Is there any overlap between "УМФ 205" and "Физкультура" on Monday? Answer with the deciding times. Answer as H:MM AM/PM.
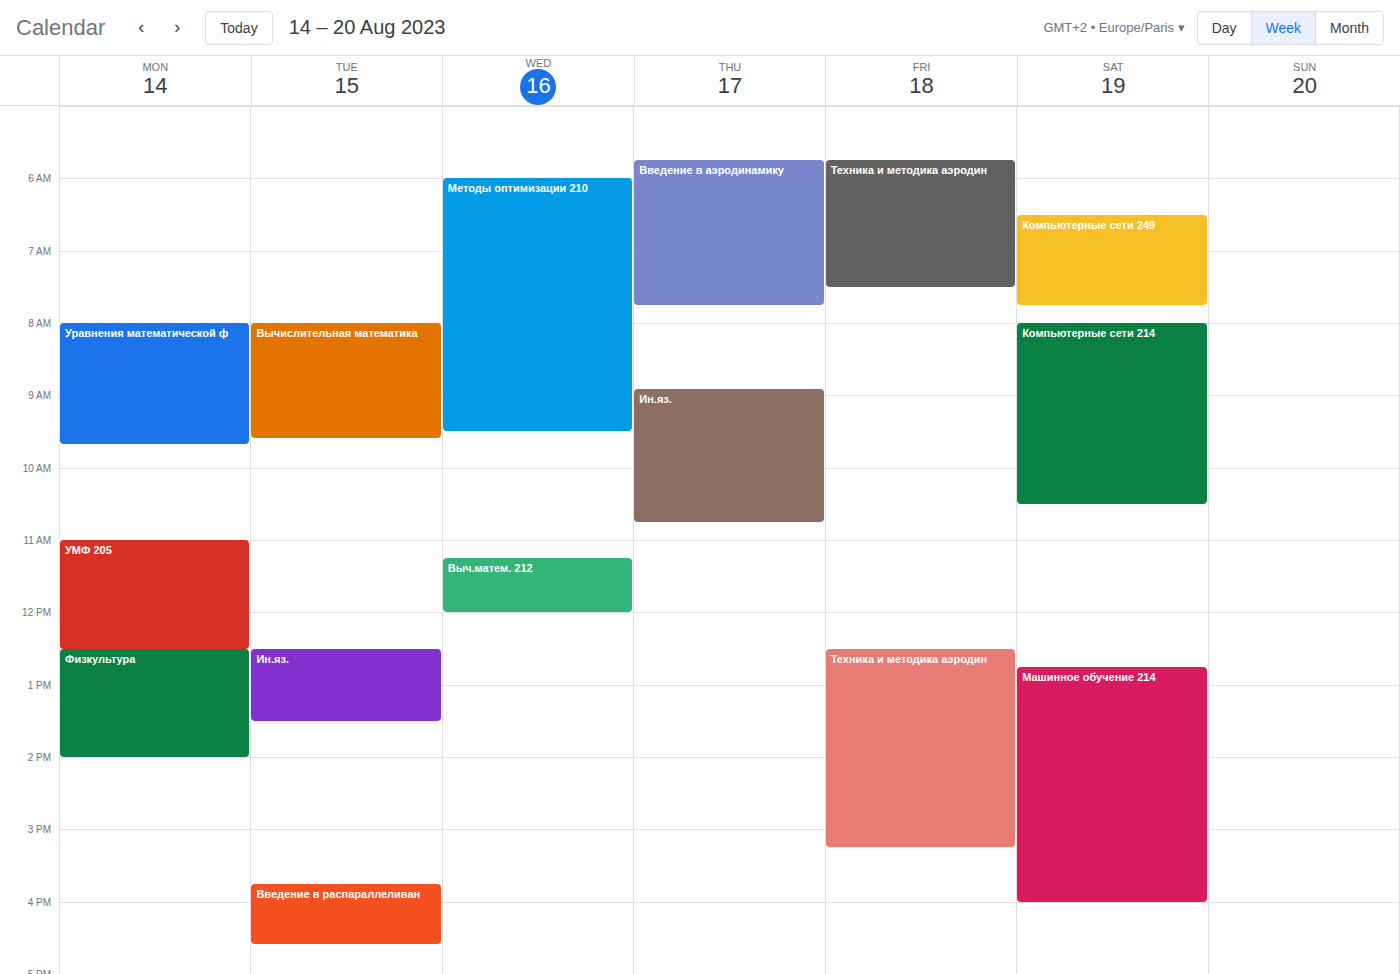
"УМФ 205" ends at 12:30 PM, exactly when "Физкультура" starts -- they touch but do not overlap.